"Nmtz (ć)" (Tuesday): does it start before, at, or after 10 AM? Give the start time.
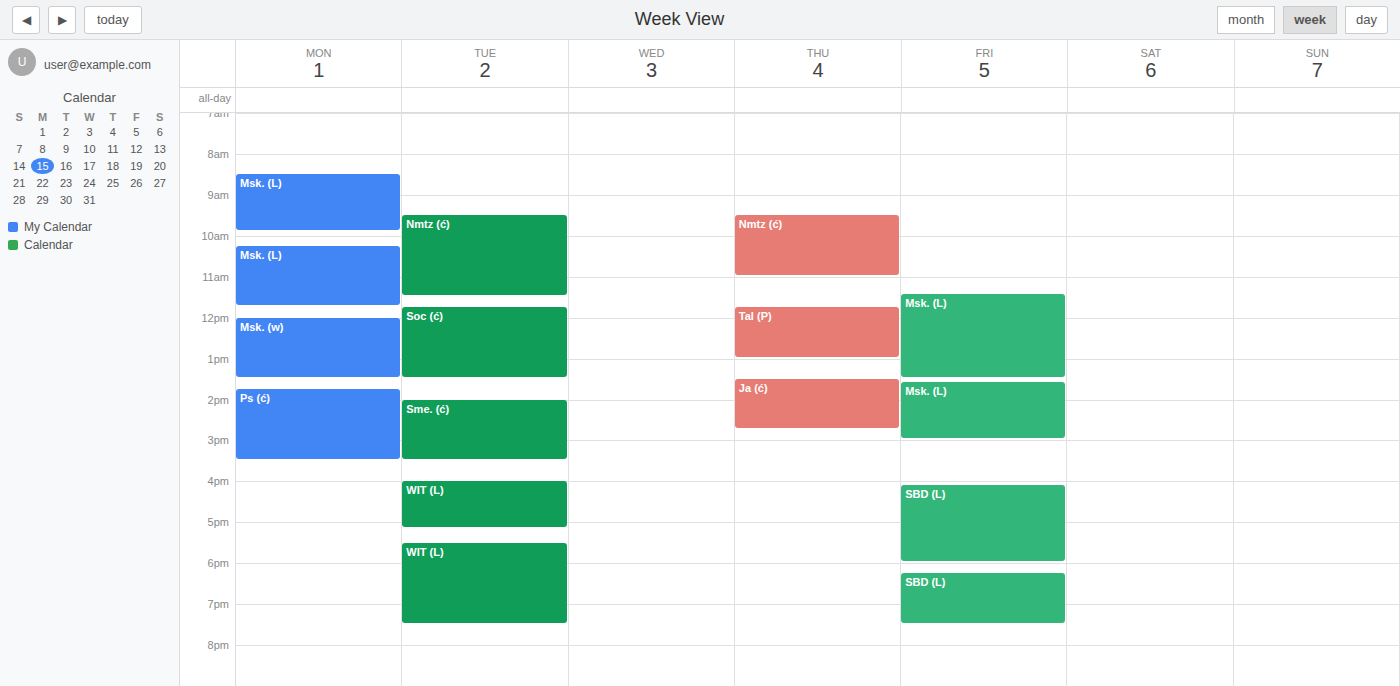
9:30 AM -- before 10 AM, 30 minutes above the 10 AM line.